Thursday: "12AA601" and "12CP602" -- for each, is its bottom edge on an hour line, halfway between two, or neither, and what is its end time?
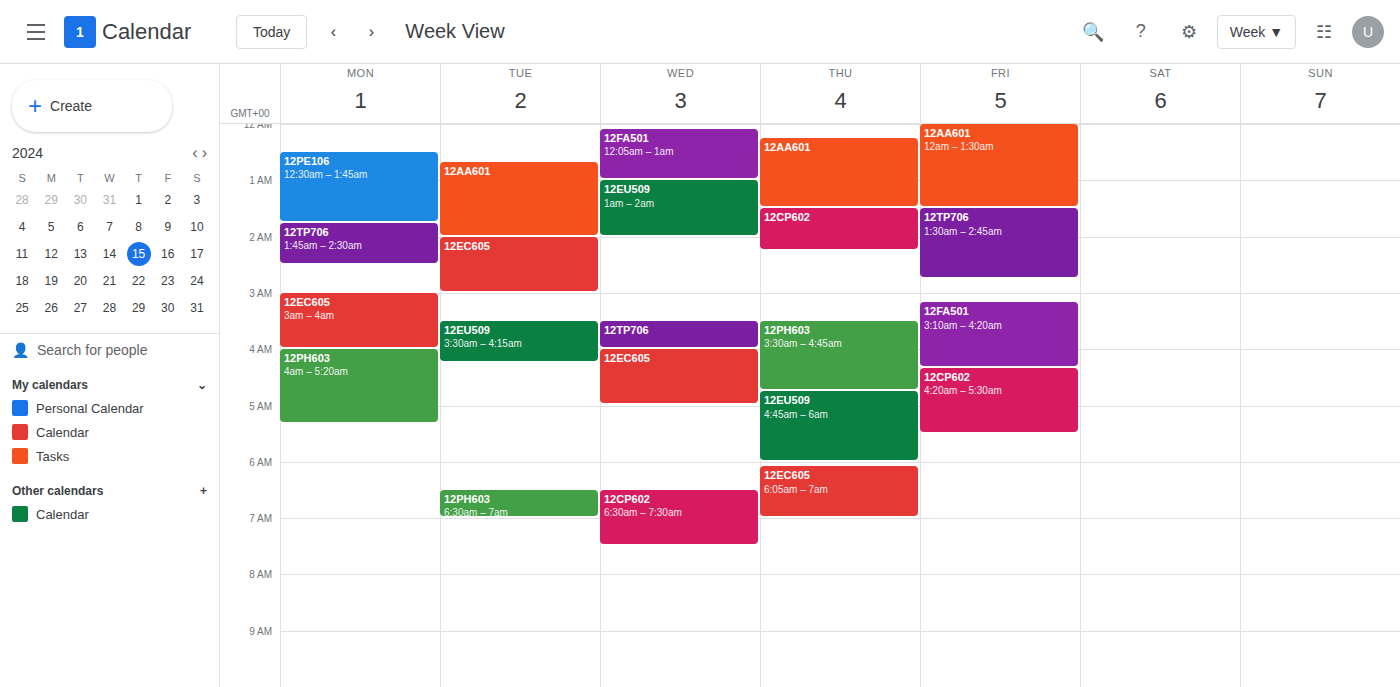
"12AA601": 1:30 AM, halfway between the 1 AM and 2 AM lines. "12CP602": 2:15 AM, neither: a quarter of the way from the 2 AM line to the 3 AM line.